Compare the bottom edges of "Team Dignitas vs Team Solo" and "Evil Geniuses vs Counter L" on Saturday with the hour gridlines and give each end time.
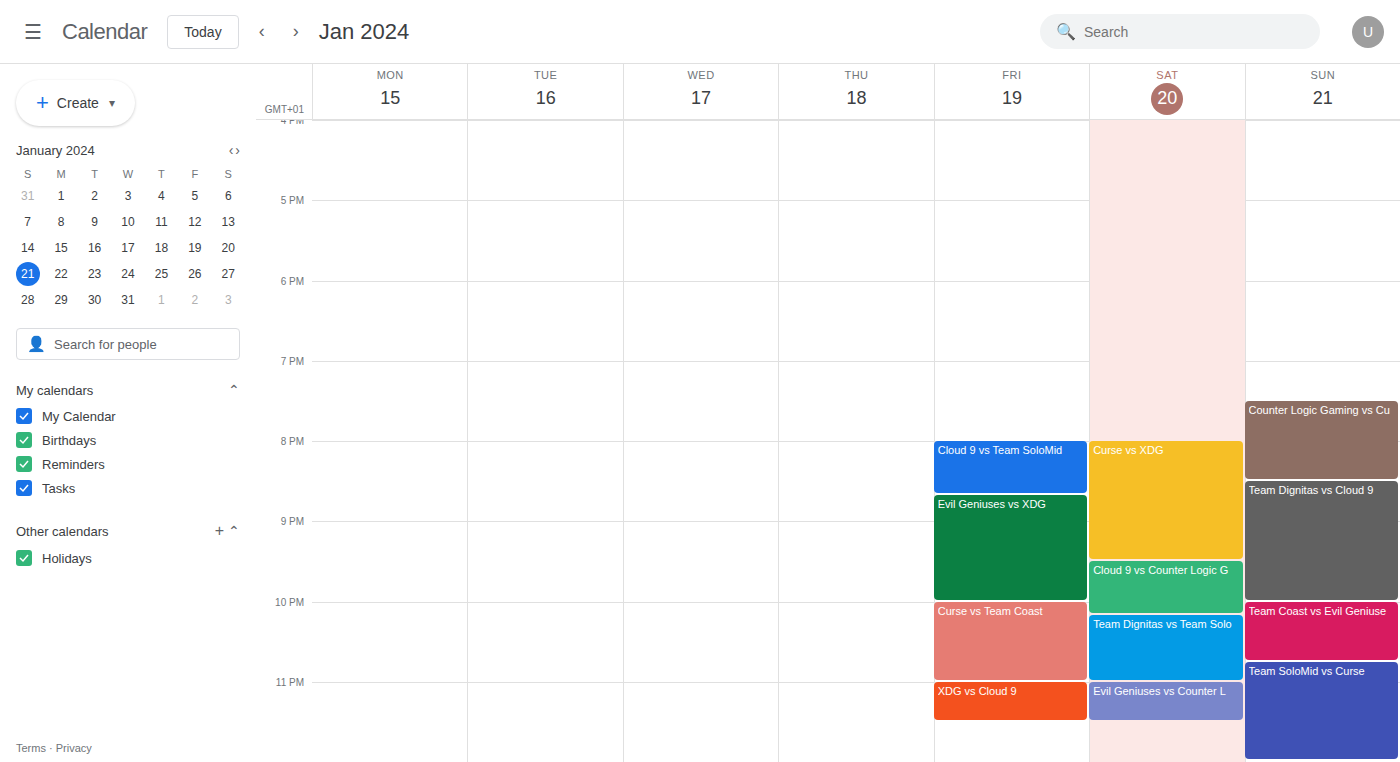
"Team Dignitas vs Team Solo": 11:00 PM, exactly on the 11 PM line. "Evil Geniuses vs Counter L": 11:30 PM, halfway between the 11 PM and 12 AM lines.